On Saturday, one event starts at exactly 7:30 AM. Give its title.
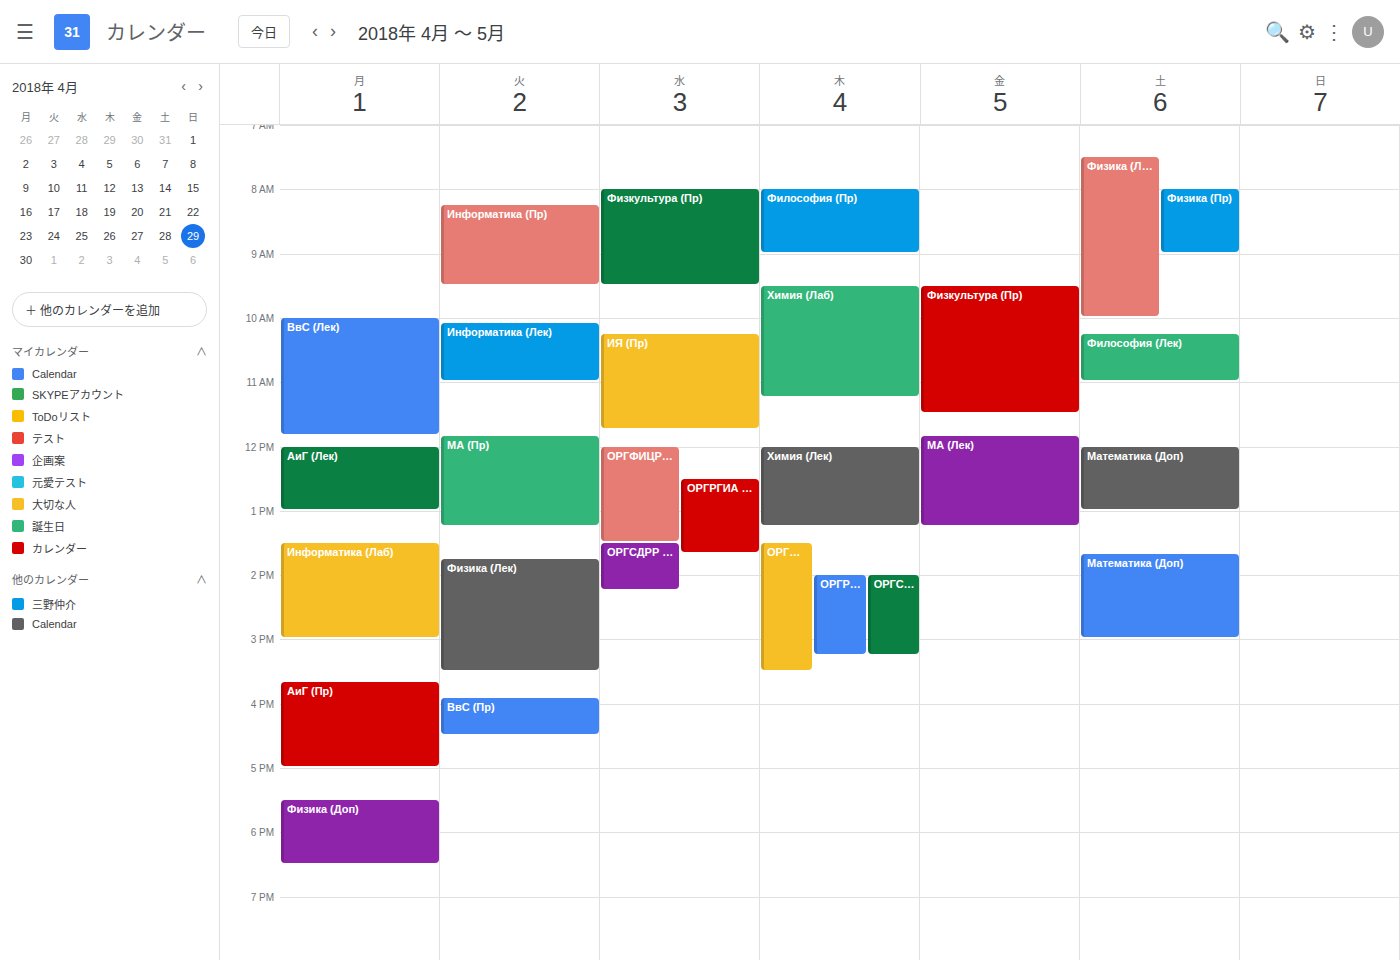
"Физика (Лаб)"